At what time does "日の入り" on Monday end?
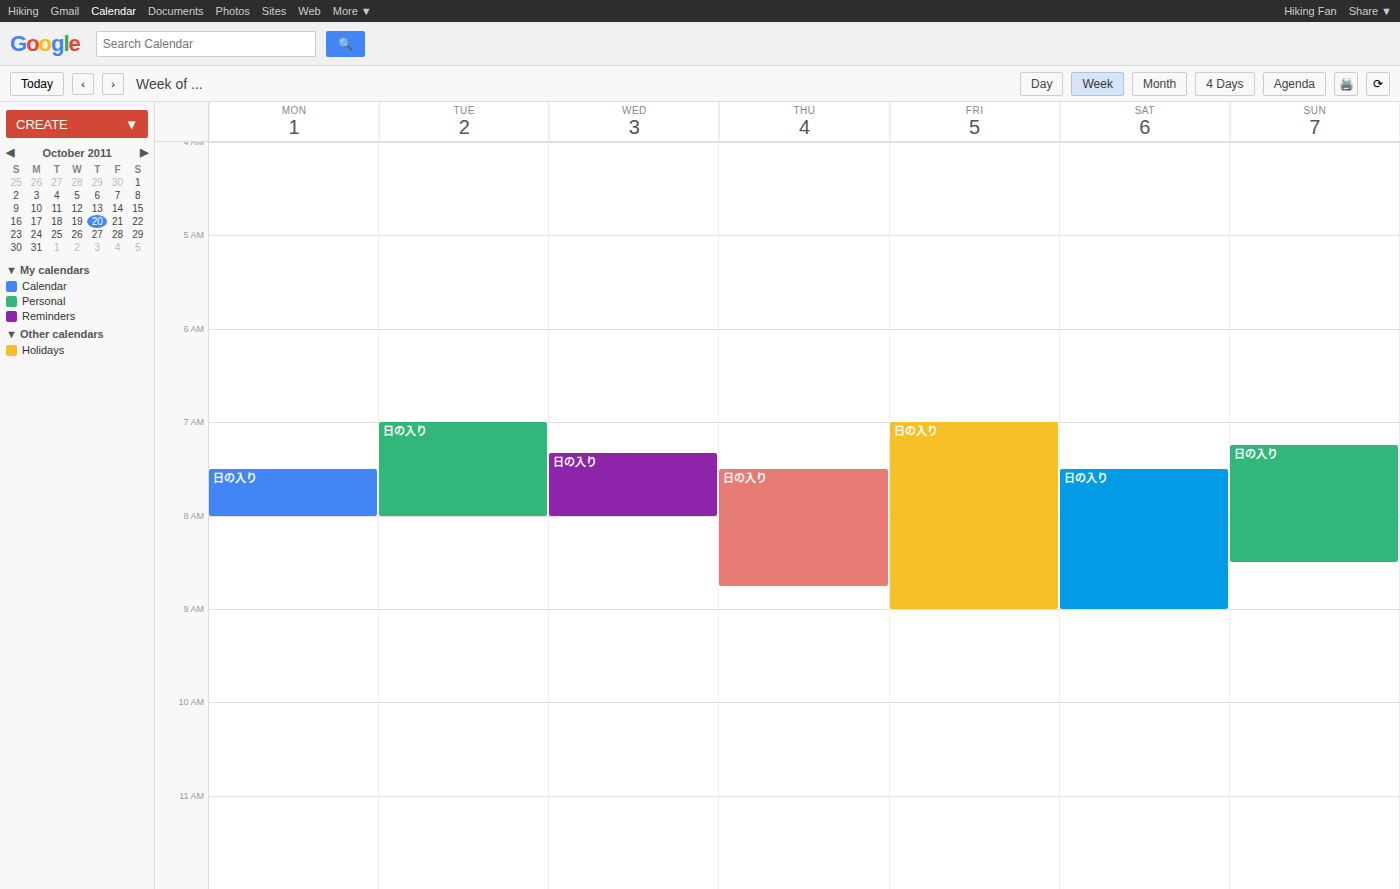
8:00 AM